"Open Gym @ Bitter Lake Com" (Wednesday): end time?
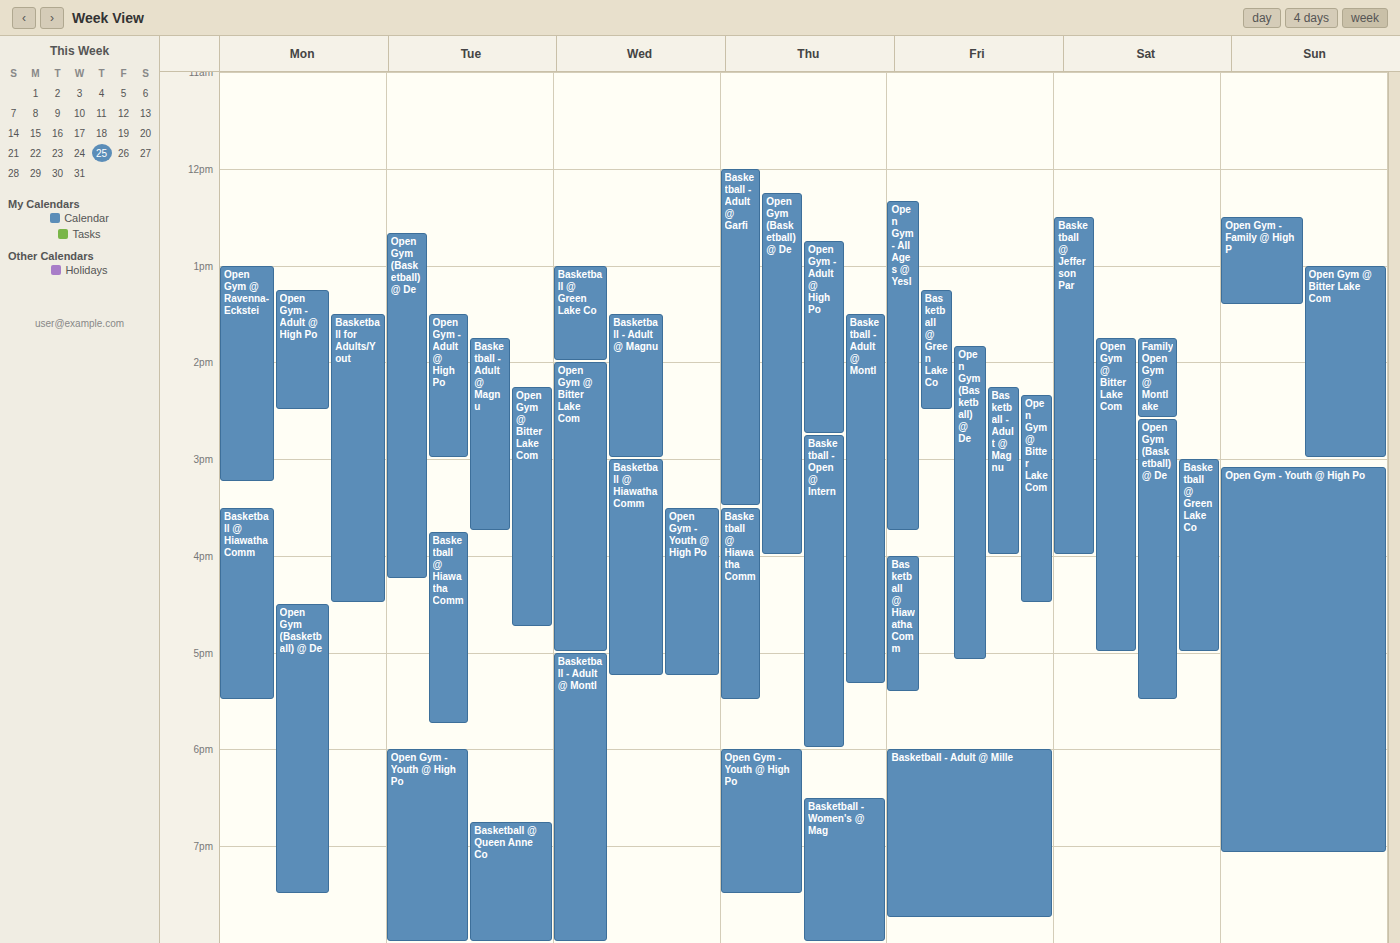
17:00